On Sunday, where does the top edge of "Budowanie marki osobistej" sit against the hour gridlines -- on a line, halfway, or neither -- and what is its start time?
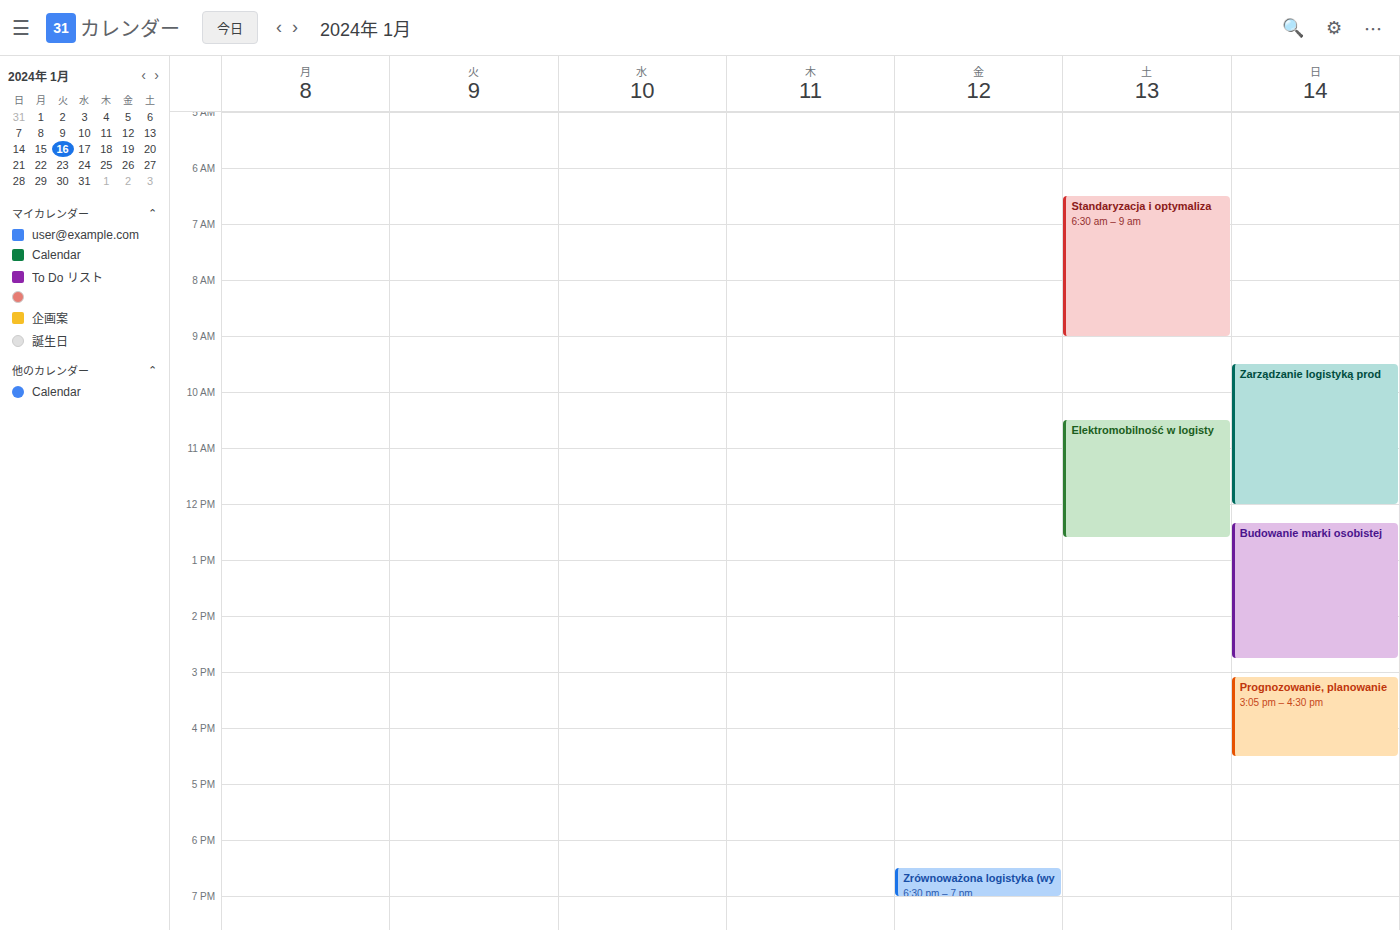
12:20 -- neither: 20 minutes below the 12:00 line and 40 minutes above the 13:00 line.